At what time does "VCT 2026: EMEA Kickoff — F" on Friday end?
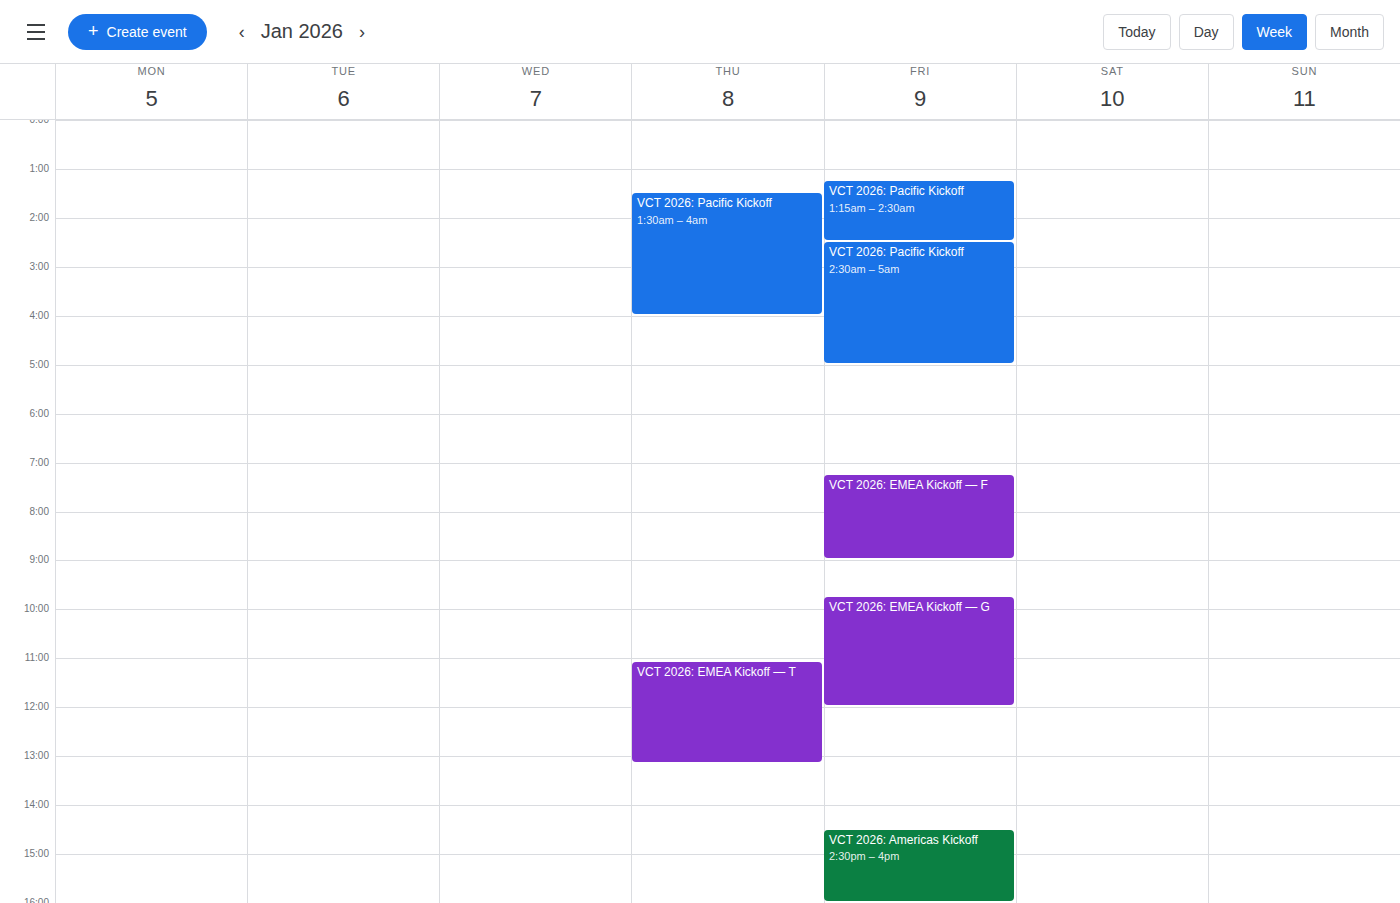
9:00 AM